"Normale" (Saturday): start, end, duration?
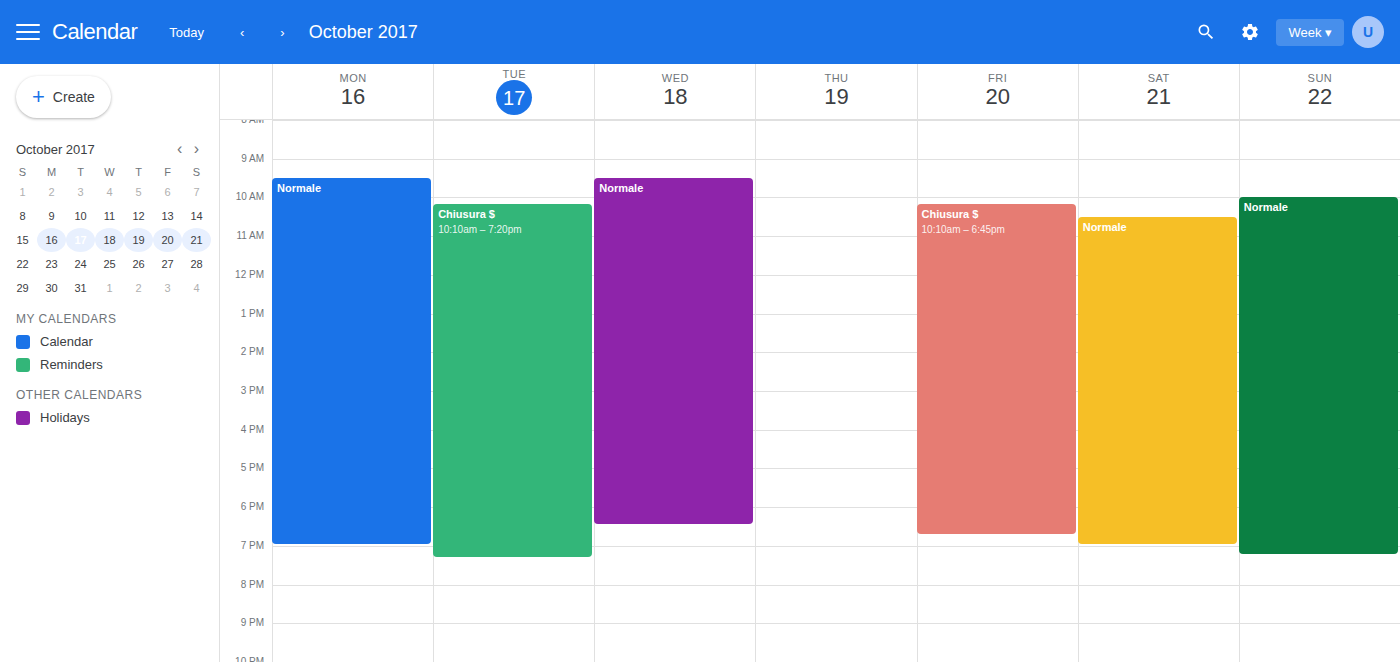
10:30 AM to 7:00 PM, 8 hours 30 minutes